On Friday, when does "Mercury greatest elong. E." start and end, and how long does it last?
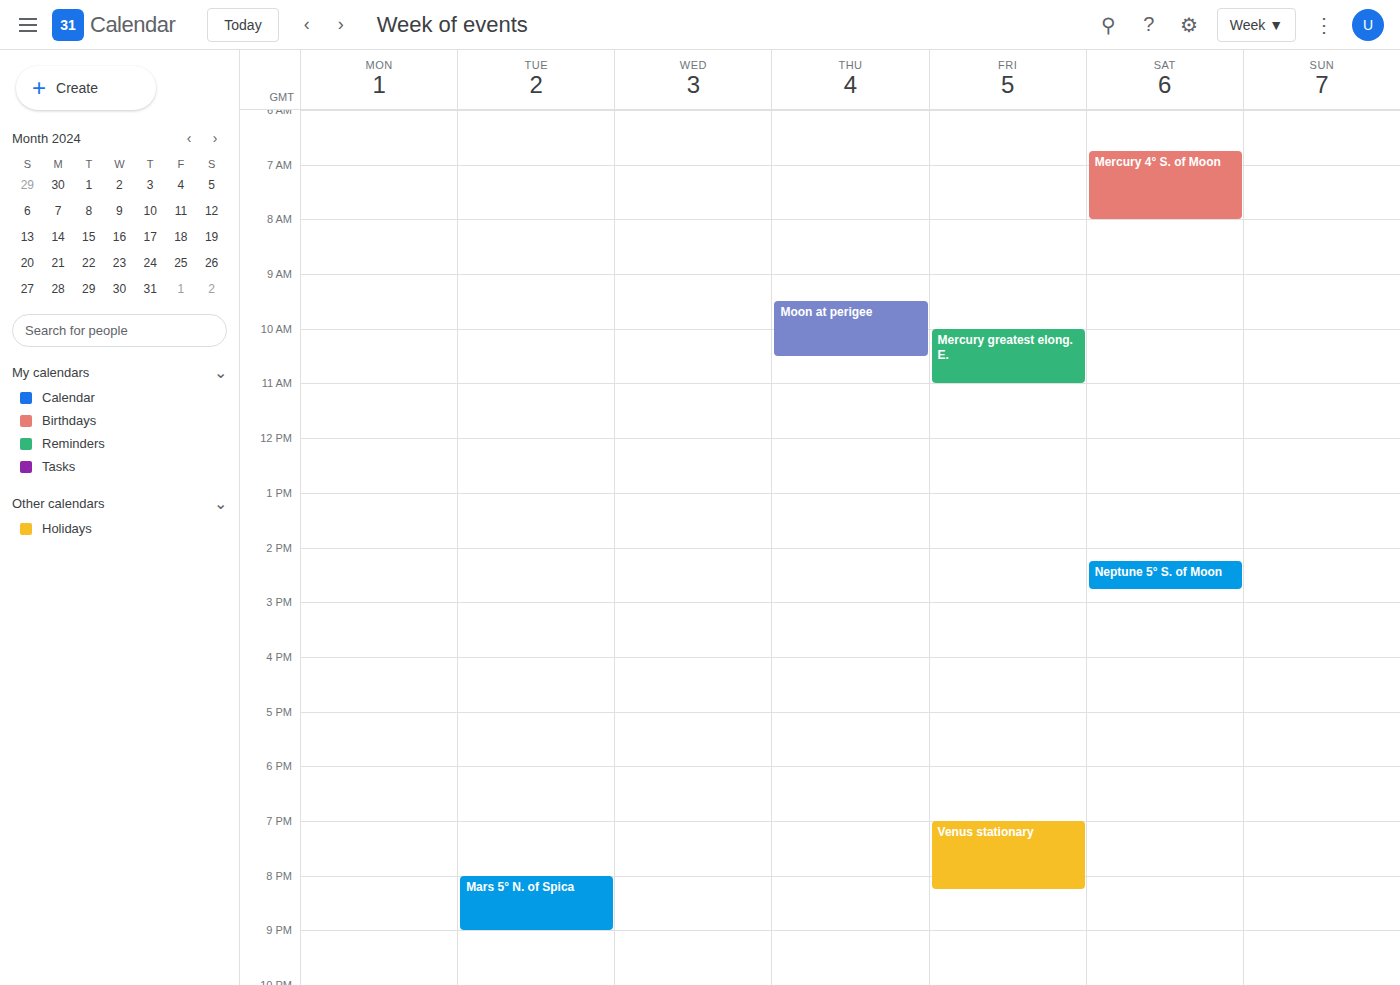
10:00 AM to 11:00 AM, 1 hour